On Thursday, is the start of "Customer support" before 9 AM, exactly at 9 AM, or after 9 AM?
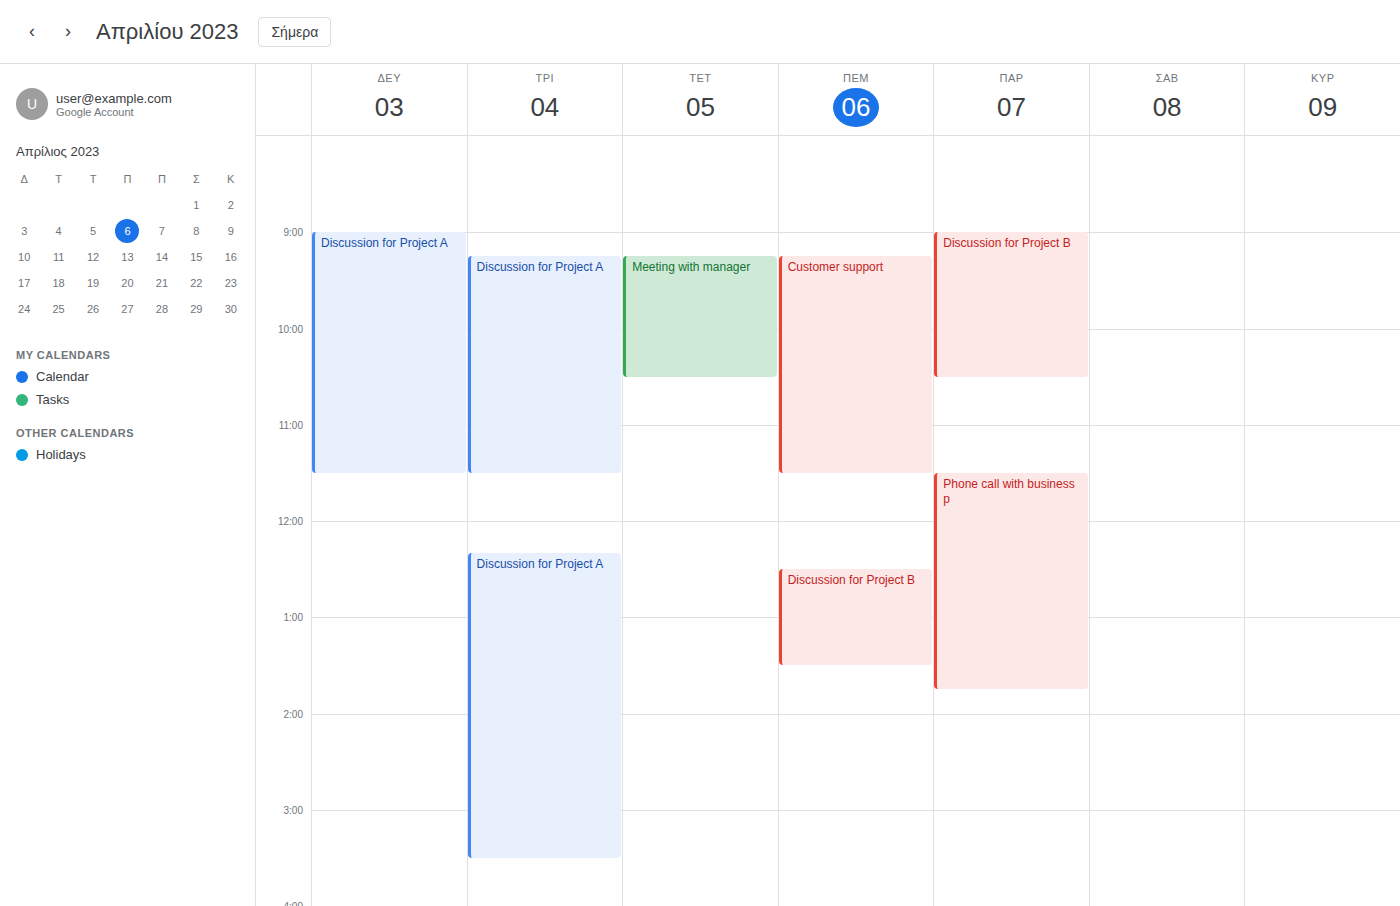
9:15 AM -- after 9 AM, 15 minutes below the 9 AM line.